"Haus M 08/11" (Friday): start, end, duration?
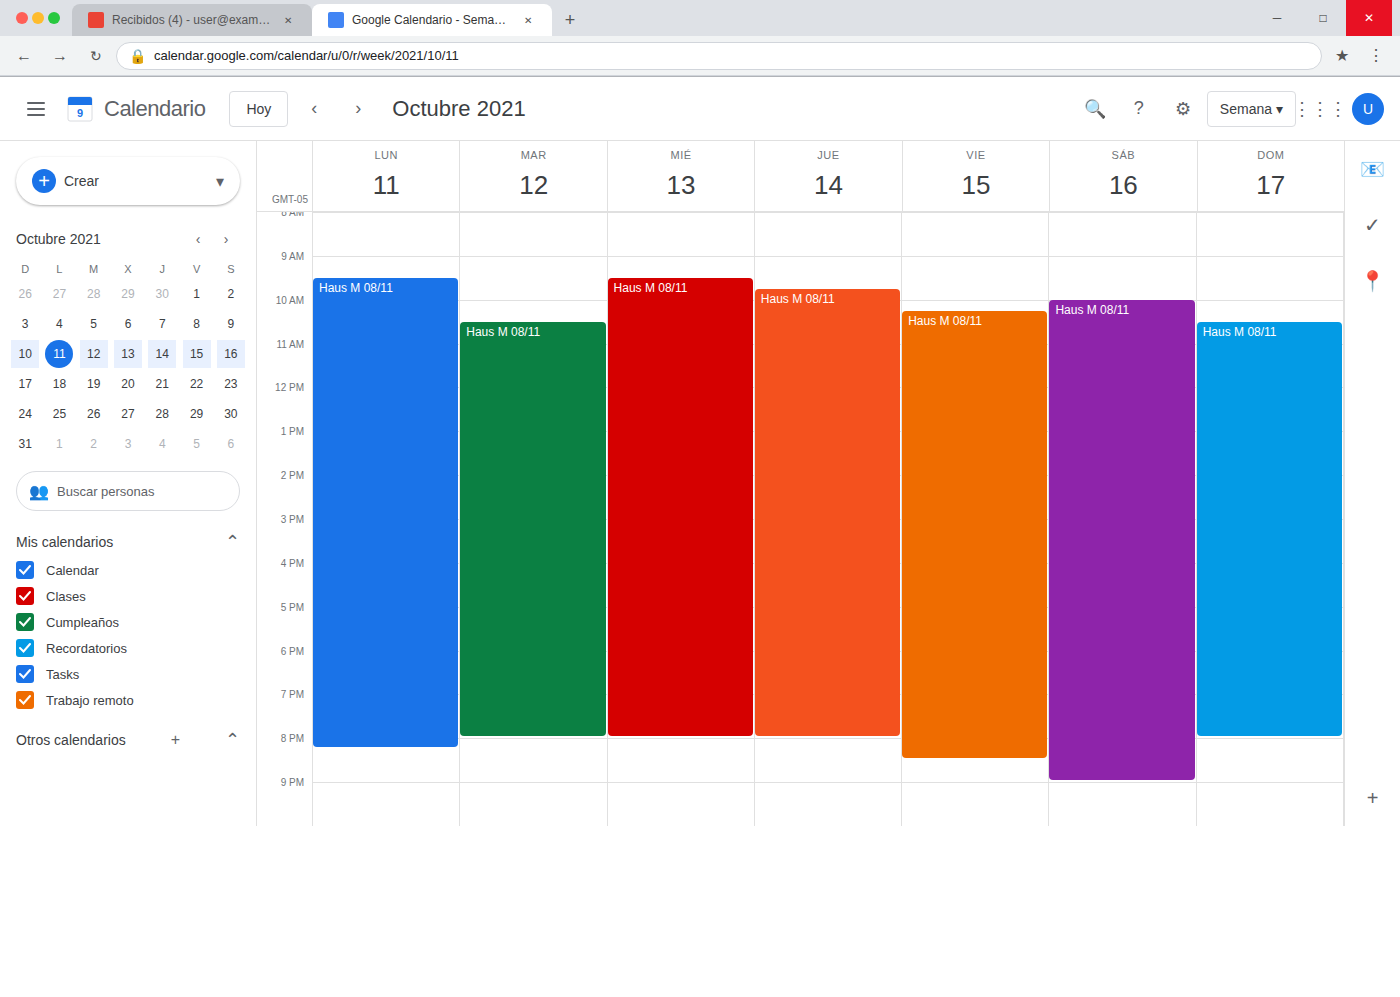
10:15 AM to 8:30 PM, 10 hours 15 minutes